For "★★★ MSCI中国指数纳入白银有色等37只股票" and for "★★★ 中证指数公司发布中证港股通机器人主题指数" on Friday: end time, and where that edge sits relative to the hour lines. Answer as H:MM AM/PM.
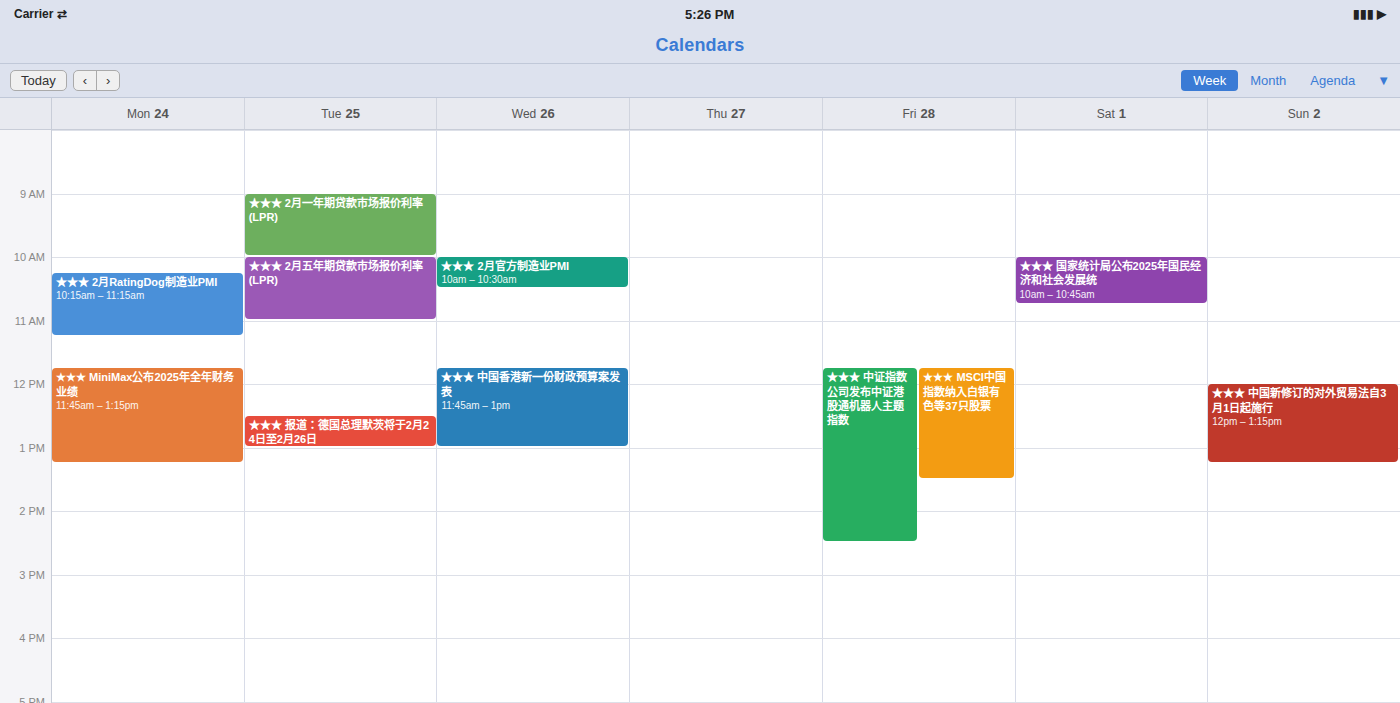
"★★★ MSCI中国指数纳入白银有色等37只股票": 1:30 PM, halfway between the 1 PM and 2 PM lines. "★★★ 中证指数公司发布中证港股通机器人主题指数": 2:30 PM, halfway between the 2 PM and 3 PM lines.